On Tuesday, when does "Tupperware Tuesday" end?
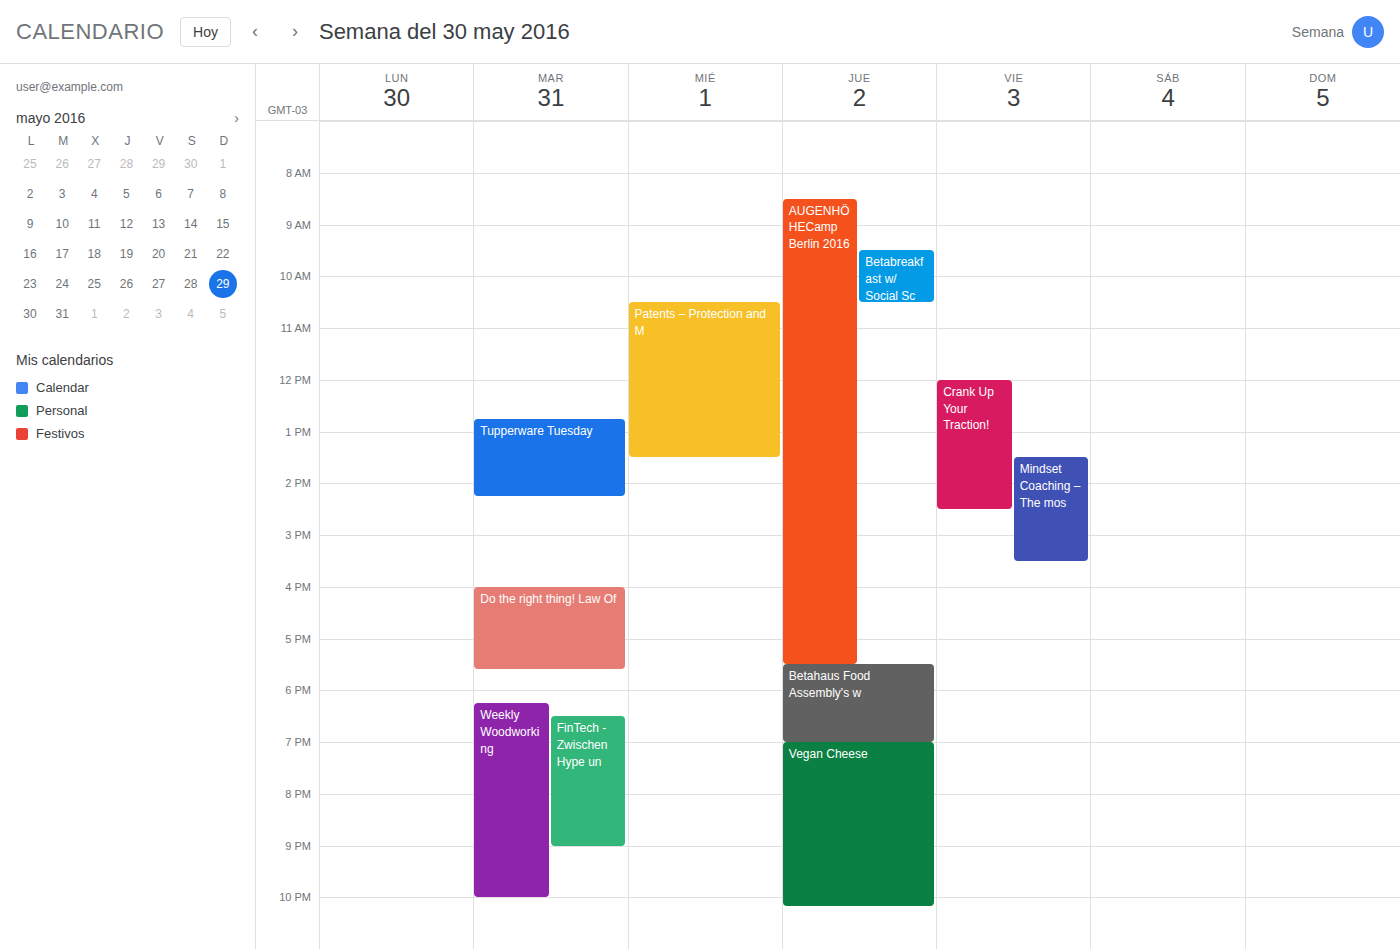
14:15